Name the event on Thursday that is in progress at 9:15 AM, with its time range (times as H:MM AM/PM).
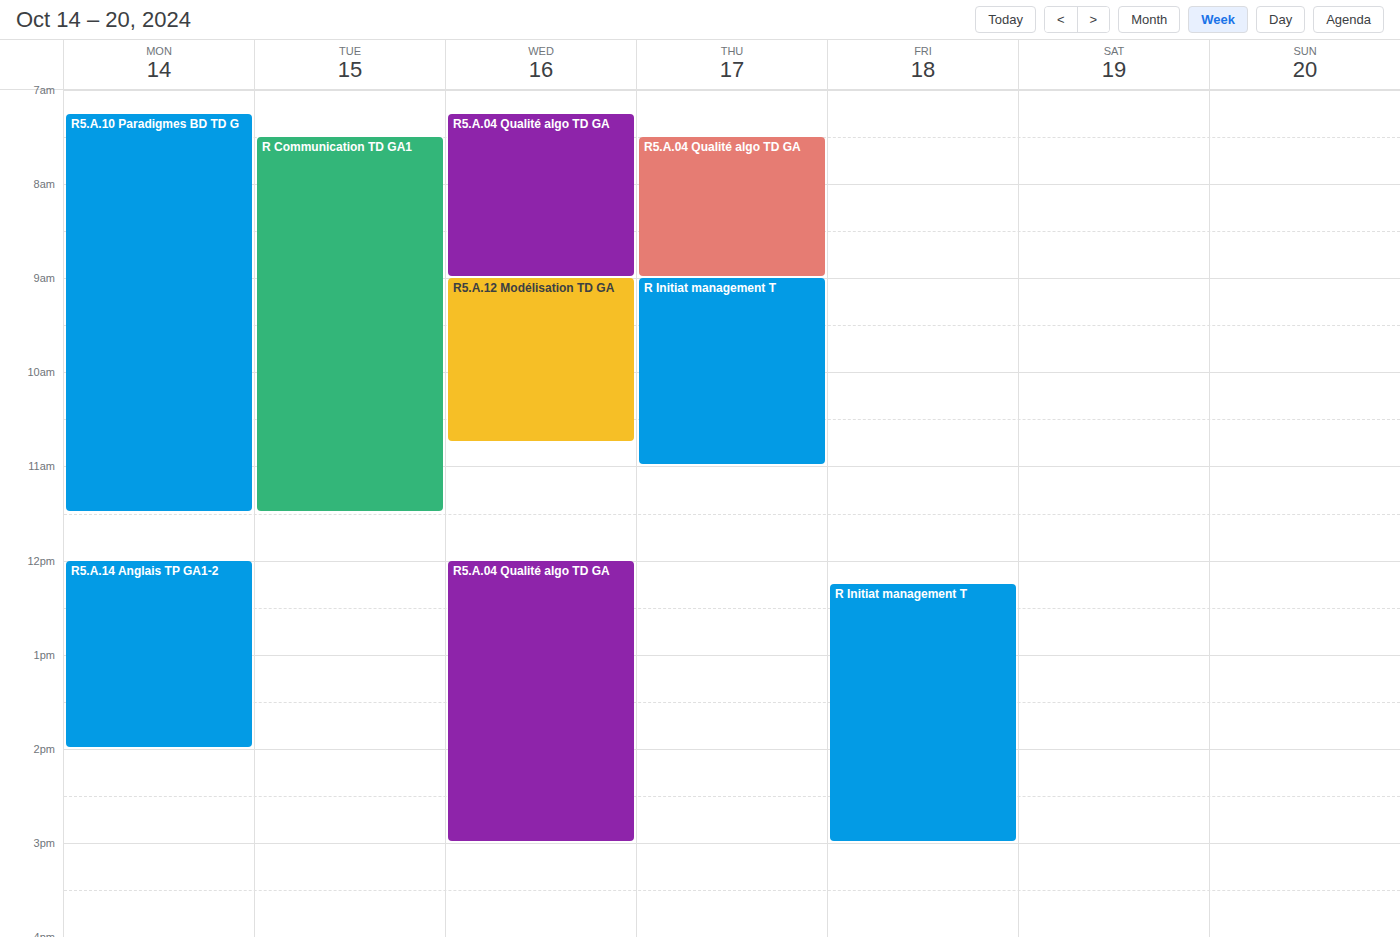
"R Initiat management T", 9:00 AM to 11:00 AM